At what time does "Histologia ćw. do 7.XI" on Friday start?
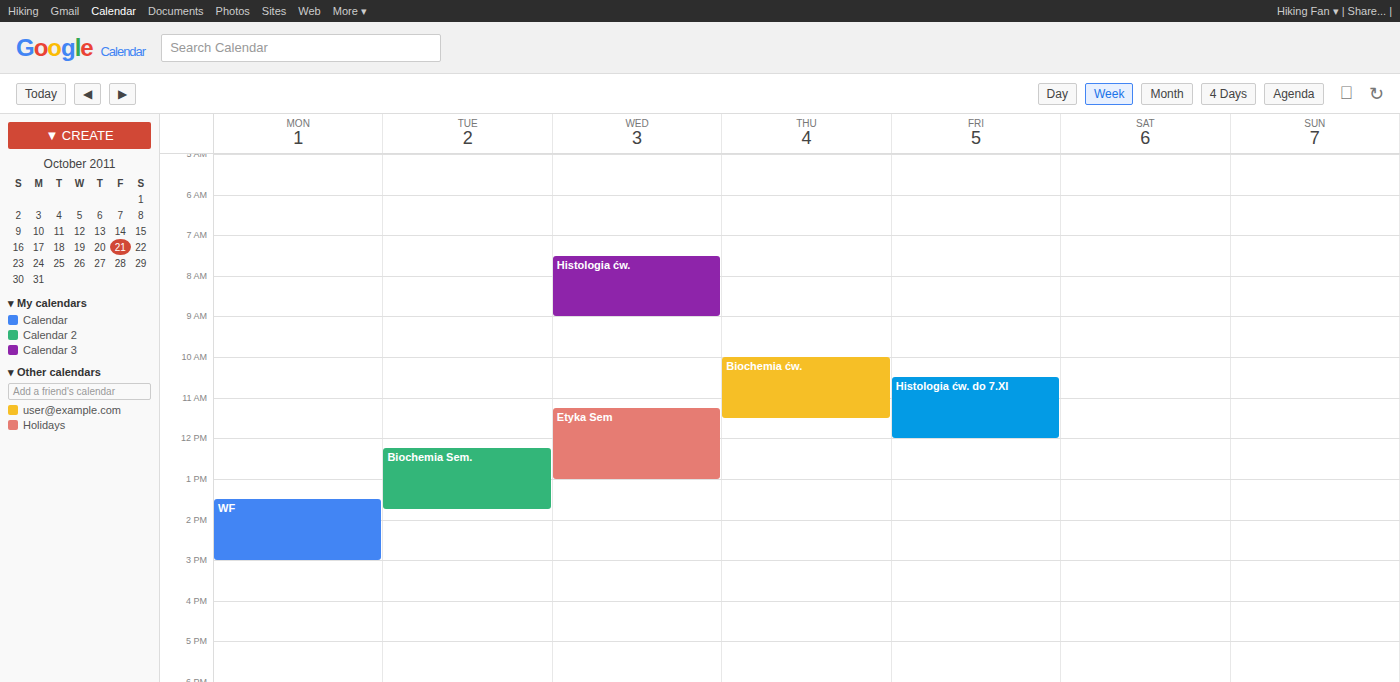
10:30 AM